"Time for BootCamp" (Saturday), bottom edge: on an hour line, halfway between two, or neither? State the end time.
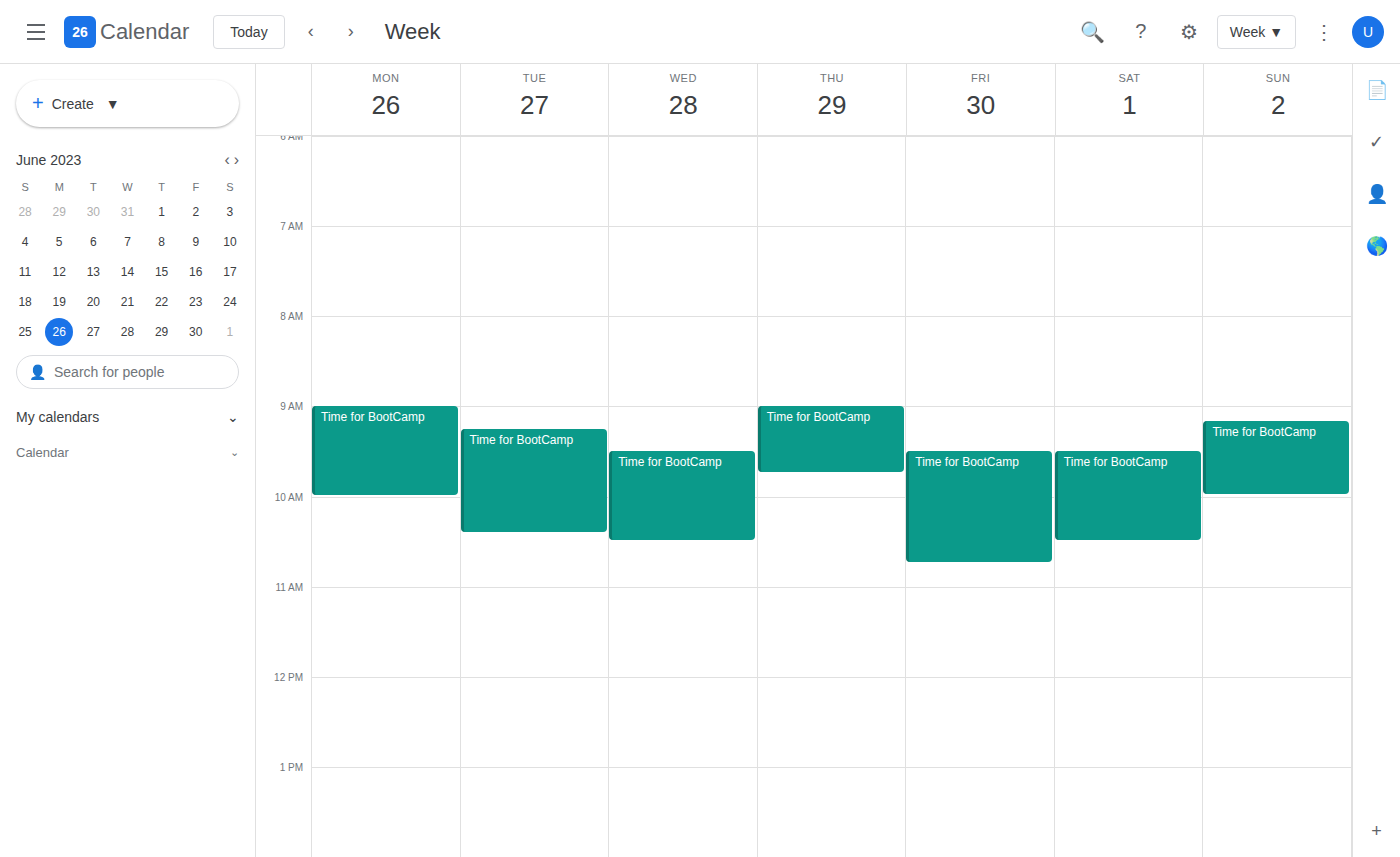
10:30 AM -- halfway between the 10 AM and 11 AM lines.